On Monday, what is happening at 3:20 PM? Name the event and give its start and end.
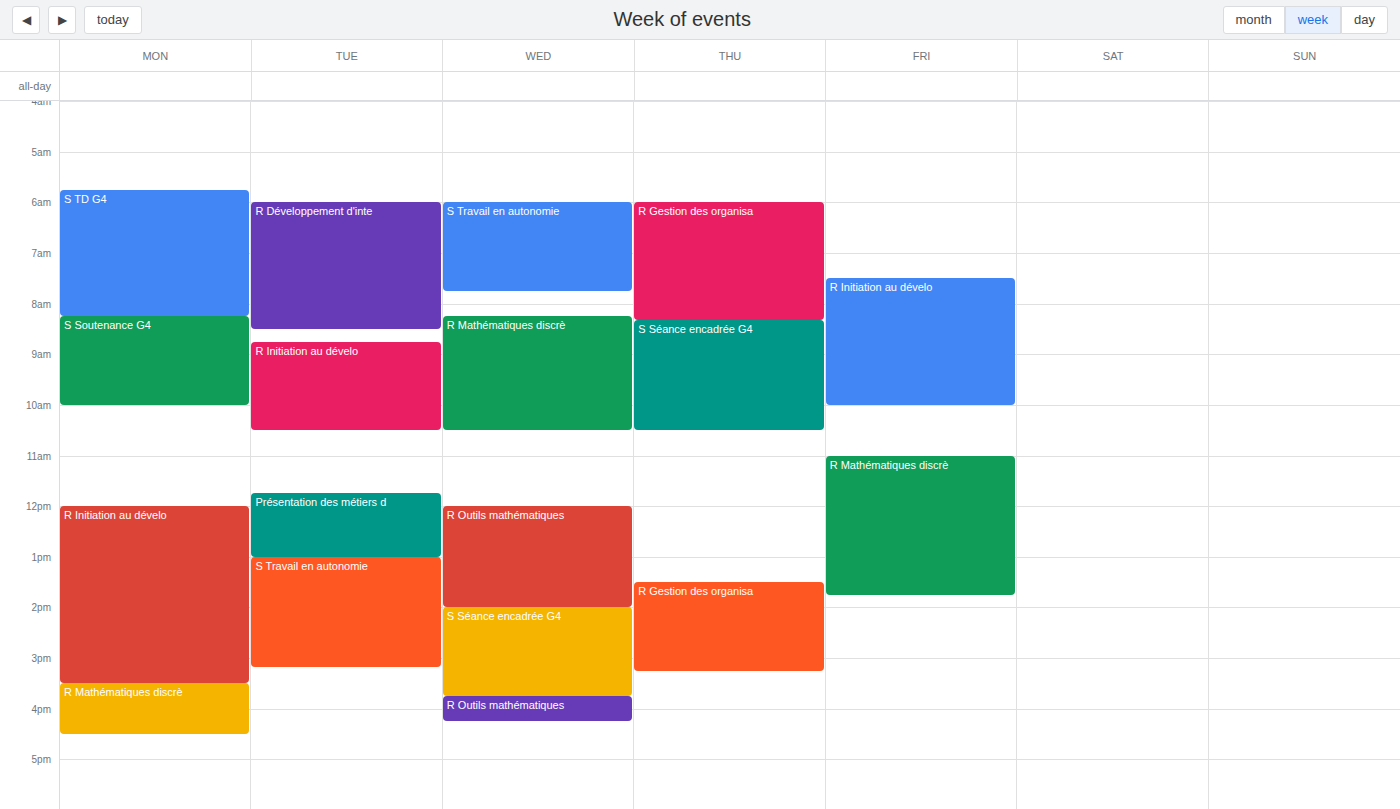
"R Initiation au dévelo", 12:00 PM to 3:30 PM